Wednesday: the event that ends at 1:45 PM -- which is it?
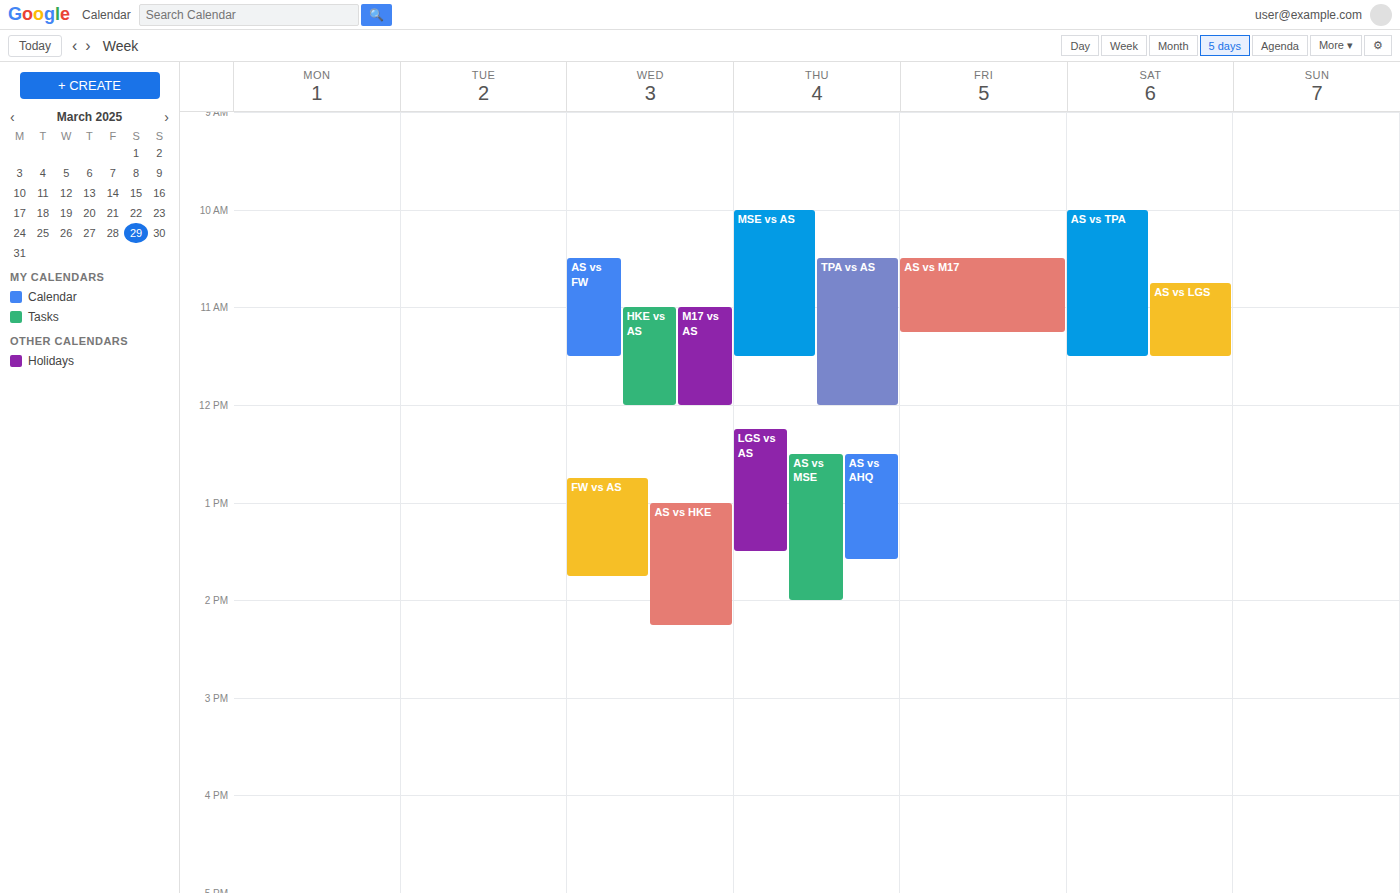
"FW vs AS"